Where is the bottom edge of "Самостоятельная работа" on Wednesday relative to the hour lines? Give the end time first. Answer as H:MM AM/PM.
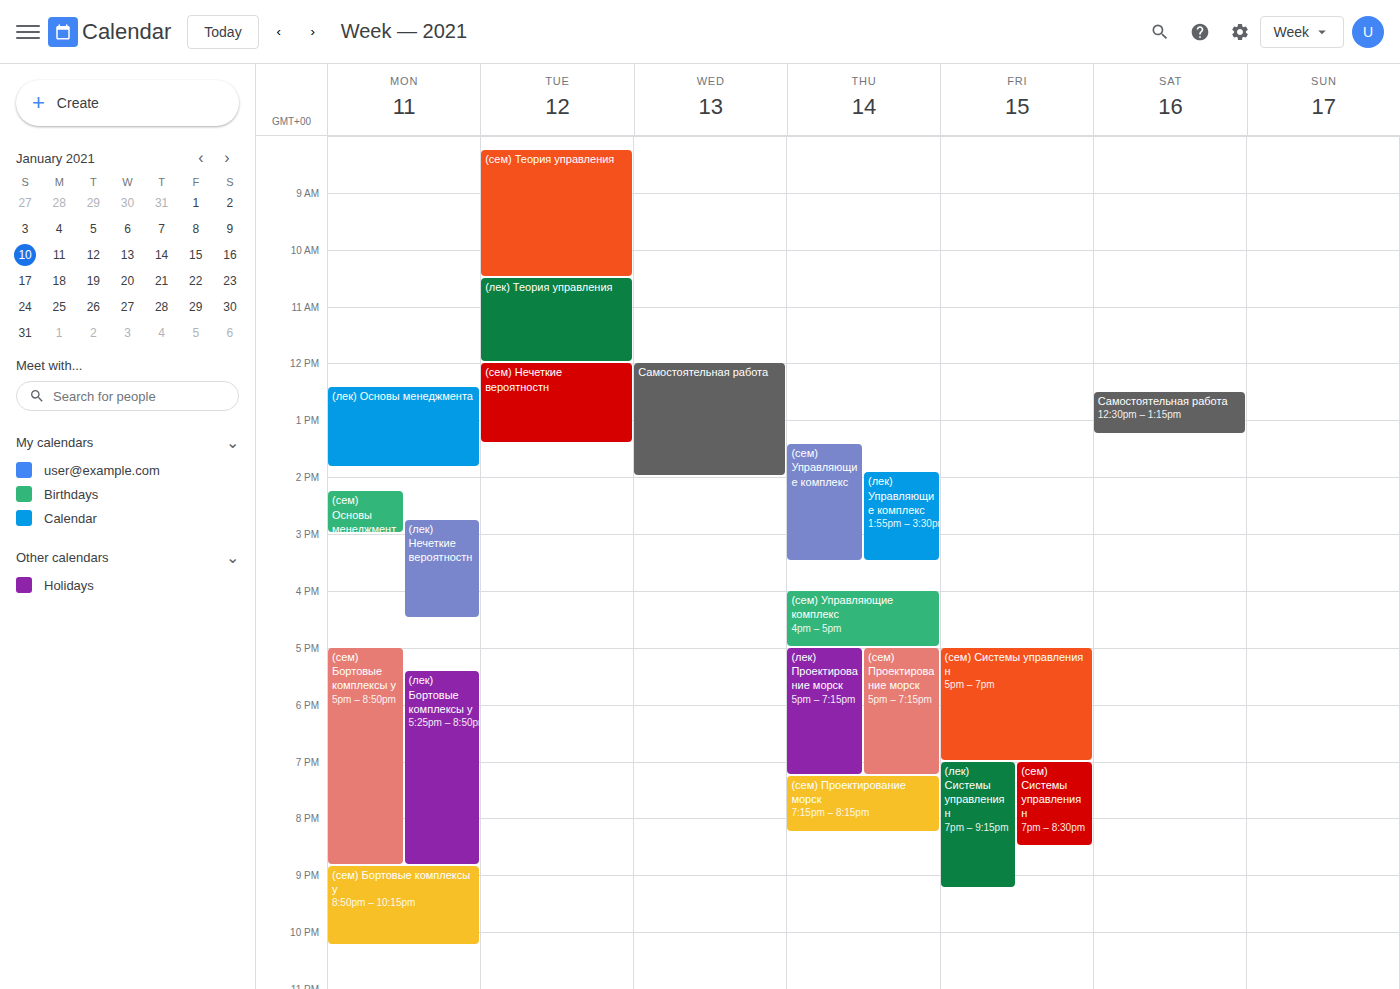
2:00 PM -- exactly on the 2 PM line.